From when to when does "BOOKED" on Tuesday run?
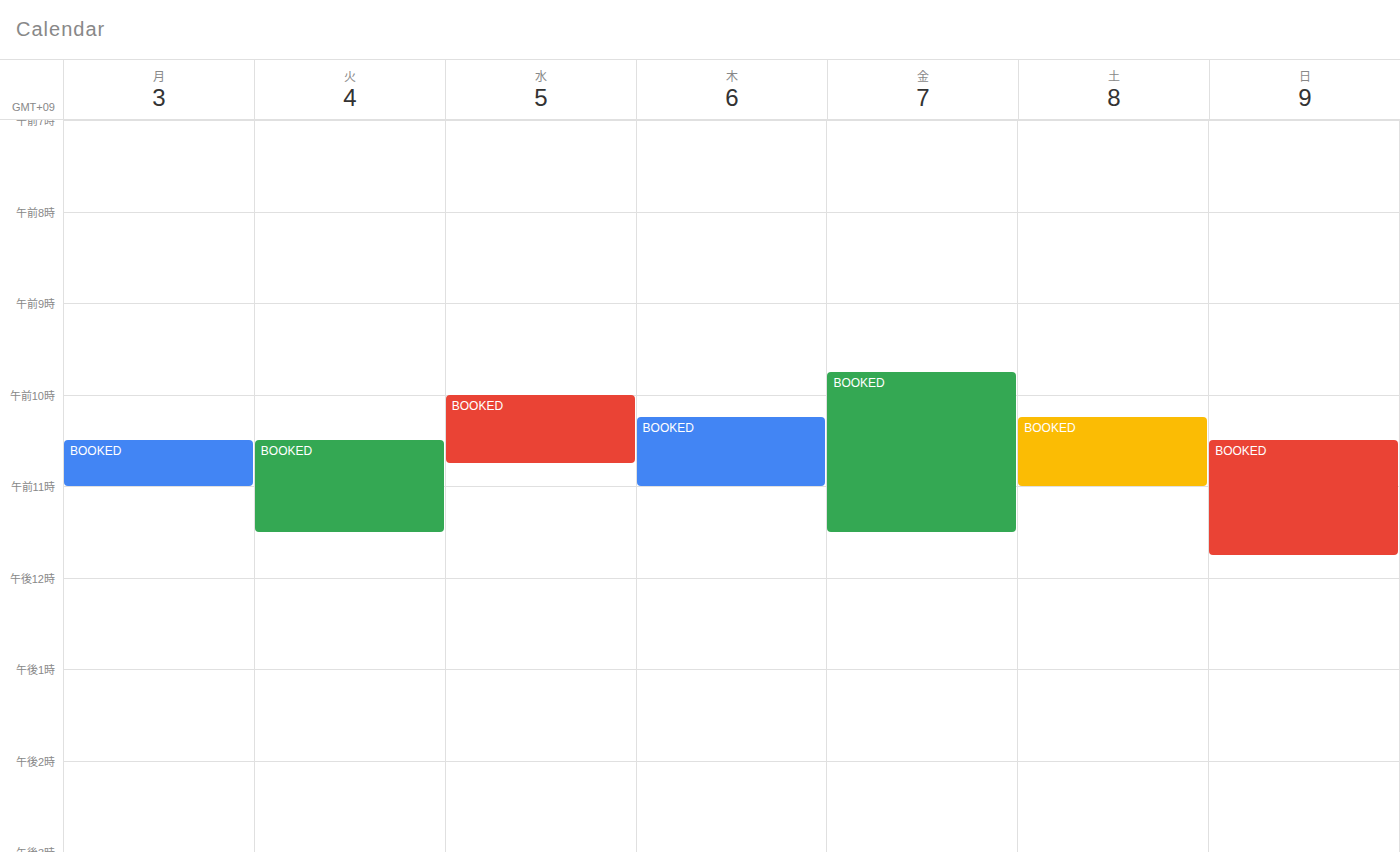
10:30 AM to 11:30 AM